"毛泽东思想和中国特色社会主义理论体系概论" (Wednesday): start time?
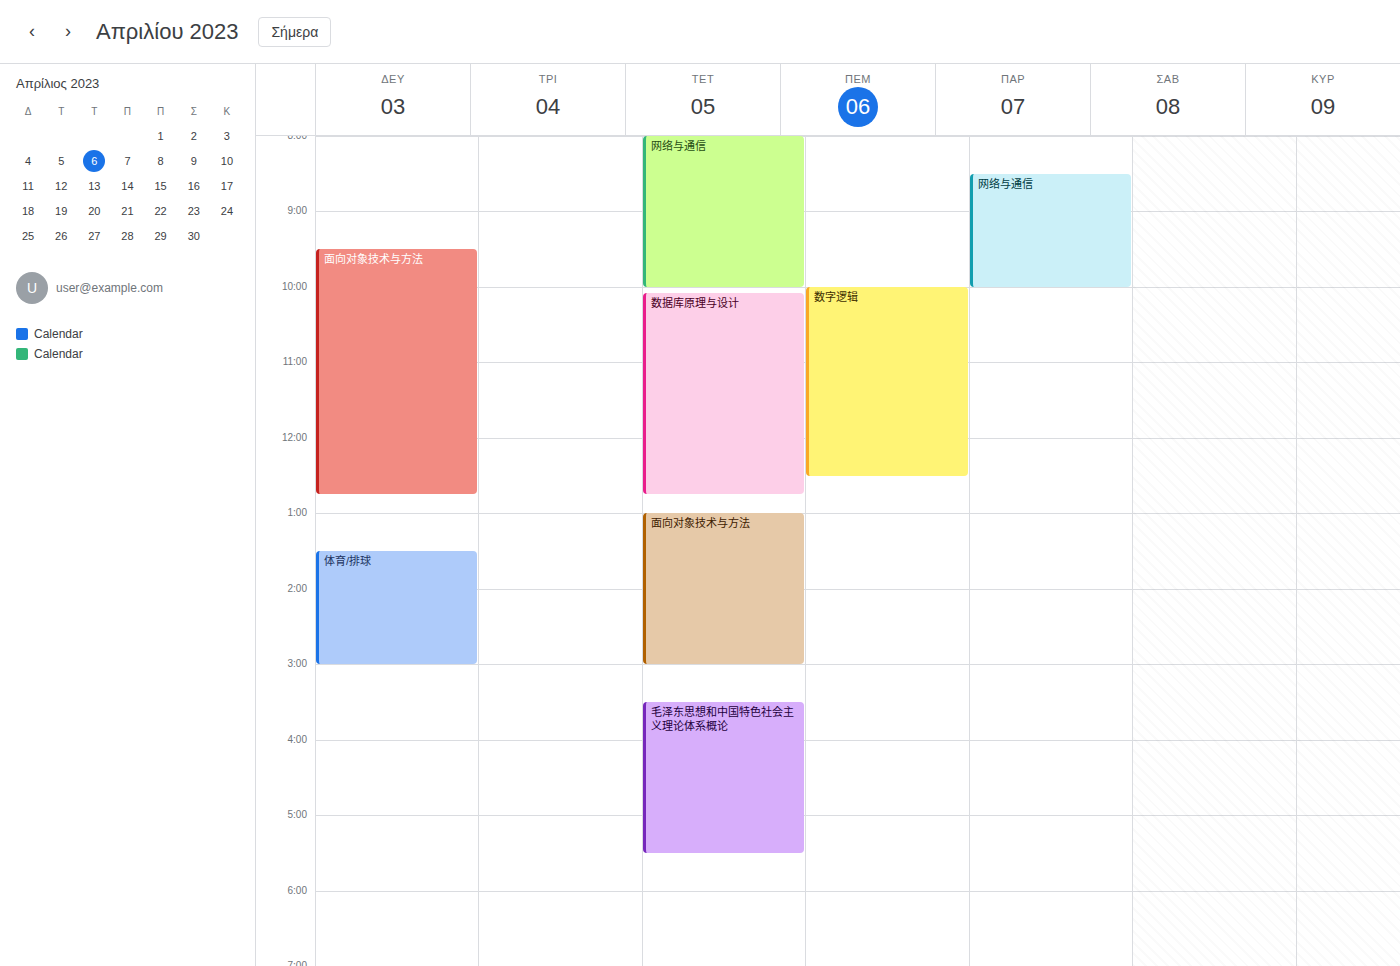
3:30 PM